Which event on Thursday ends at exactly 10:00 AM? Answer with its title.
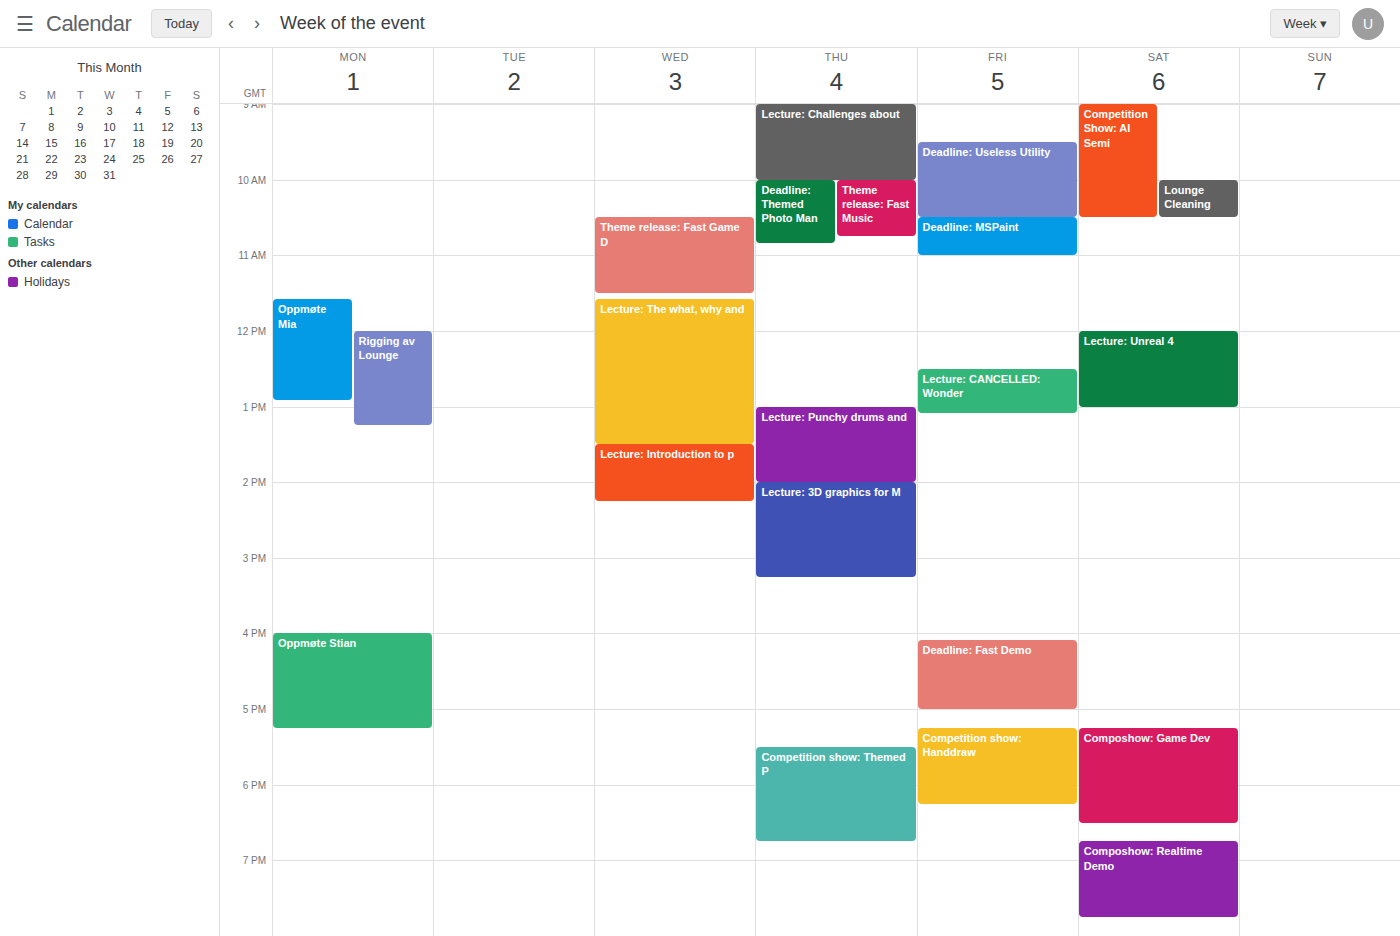
"Lecture: Challenges about"